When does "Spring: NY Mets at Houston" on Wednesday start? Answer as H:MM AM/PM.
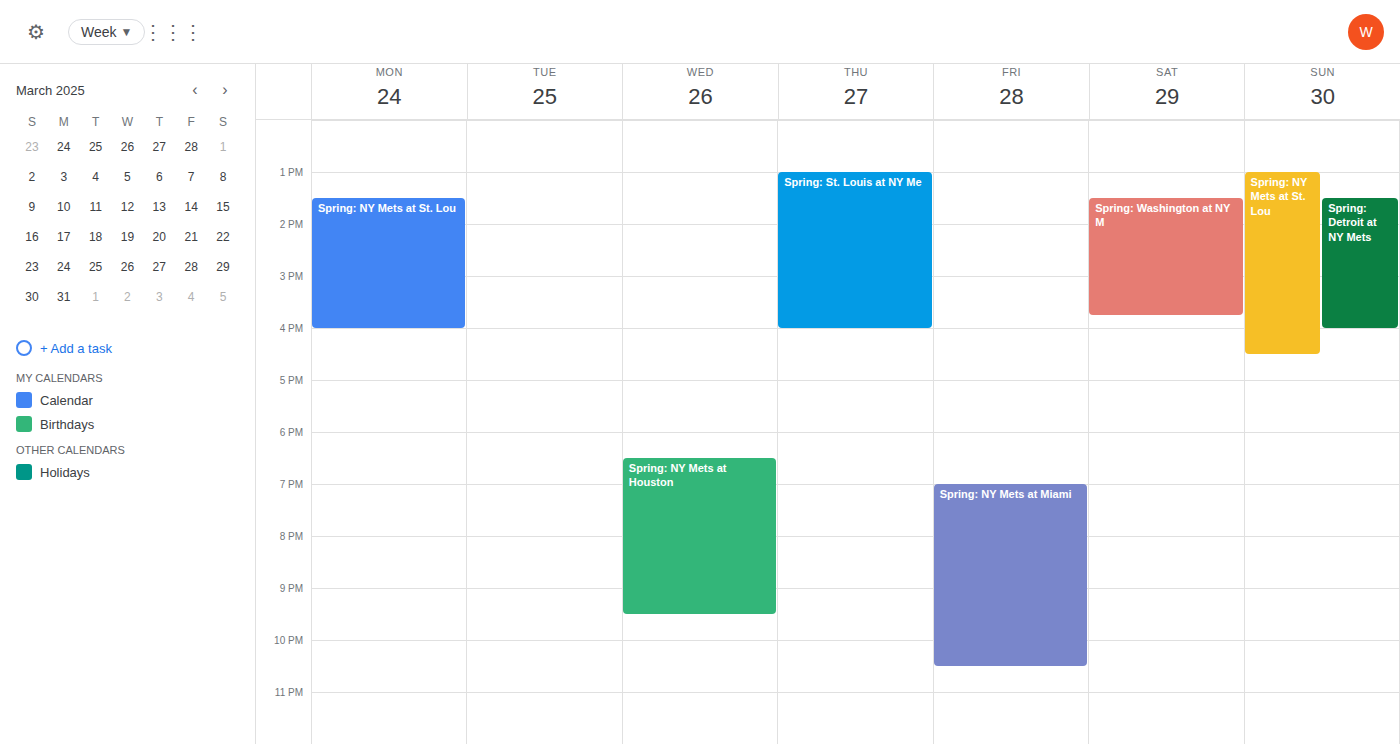
6:30 PM